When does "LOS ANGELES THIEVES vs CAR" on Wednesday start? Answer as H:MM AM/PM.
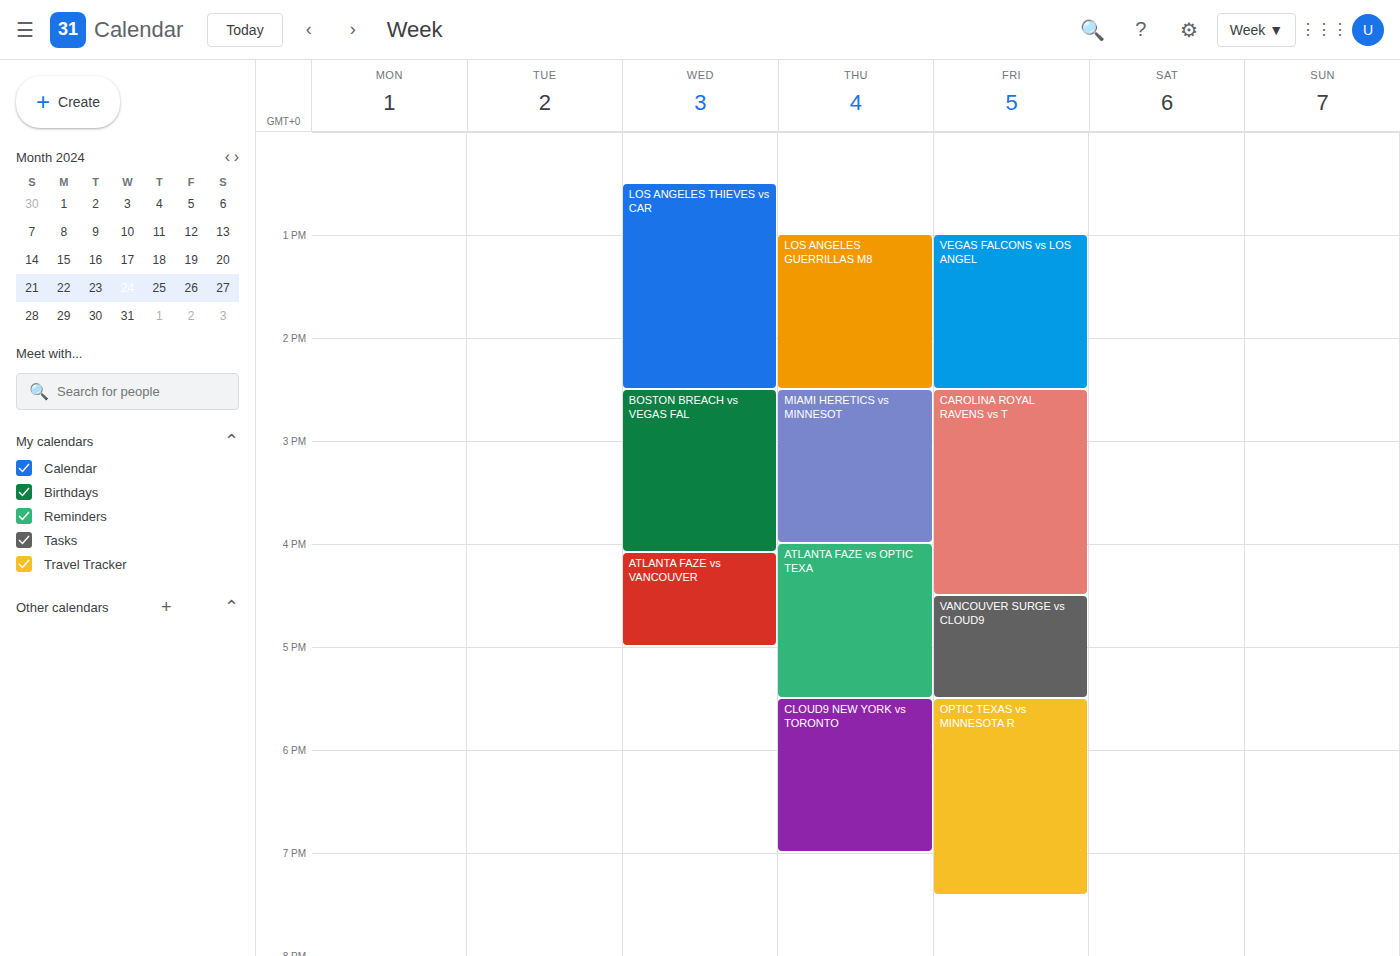
12:30 PM